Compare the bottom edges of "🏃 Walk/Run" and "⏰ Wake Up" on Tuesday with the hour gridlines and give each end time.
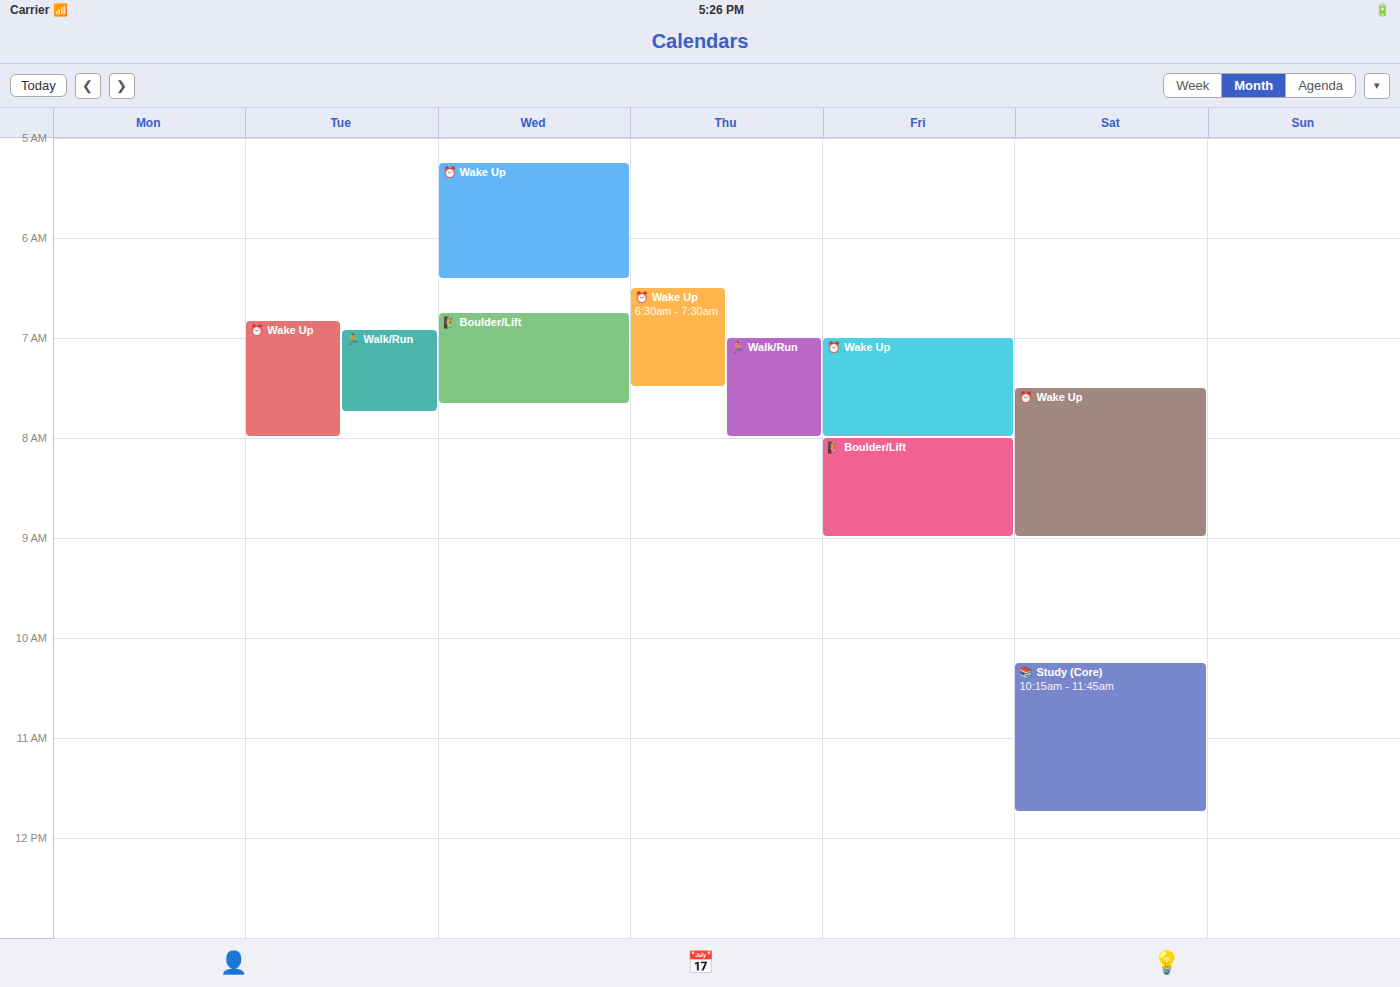
"🏃 Walk/Run": 7:45 AM, neither: three quarters of the way from the 7 AM line to the 8 AM line. "⏰ Wake Up": 8:00 AM, exactly on the 8 AM line.